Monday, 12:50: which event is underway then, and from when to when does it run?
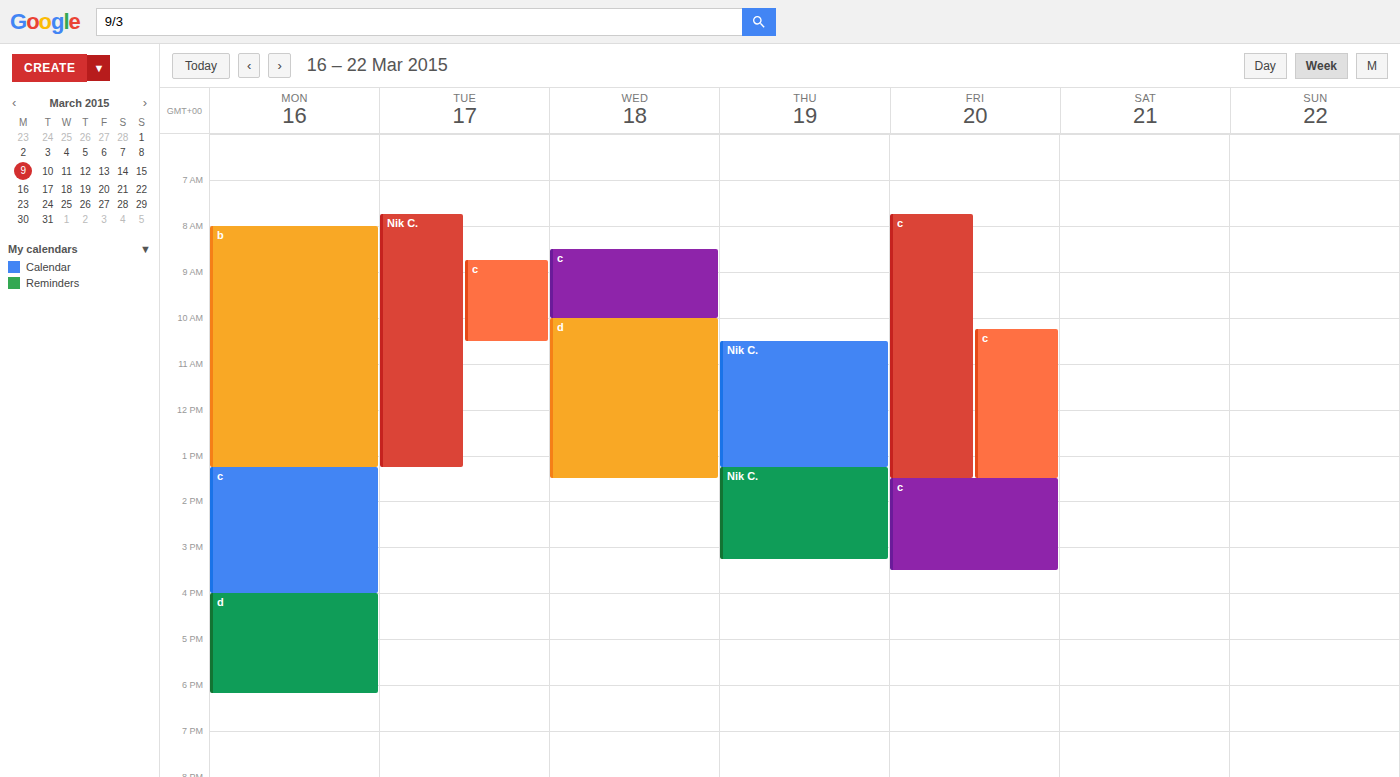
"b", 08:00 to 13:15